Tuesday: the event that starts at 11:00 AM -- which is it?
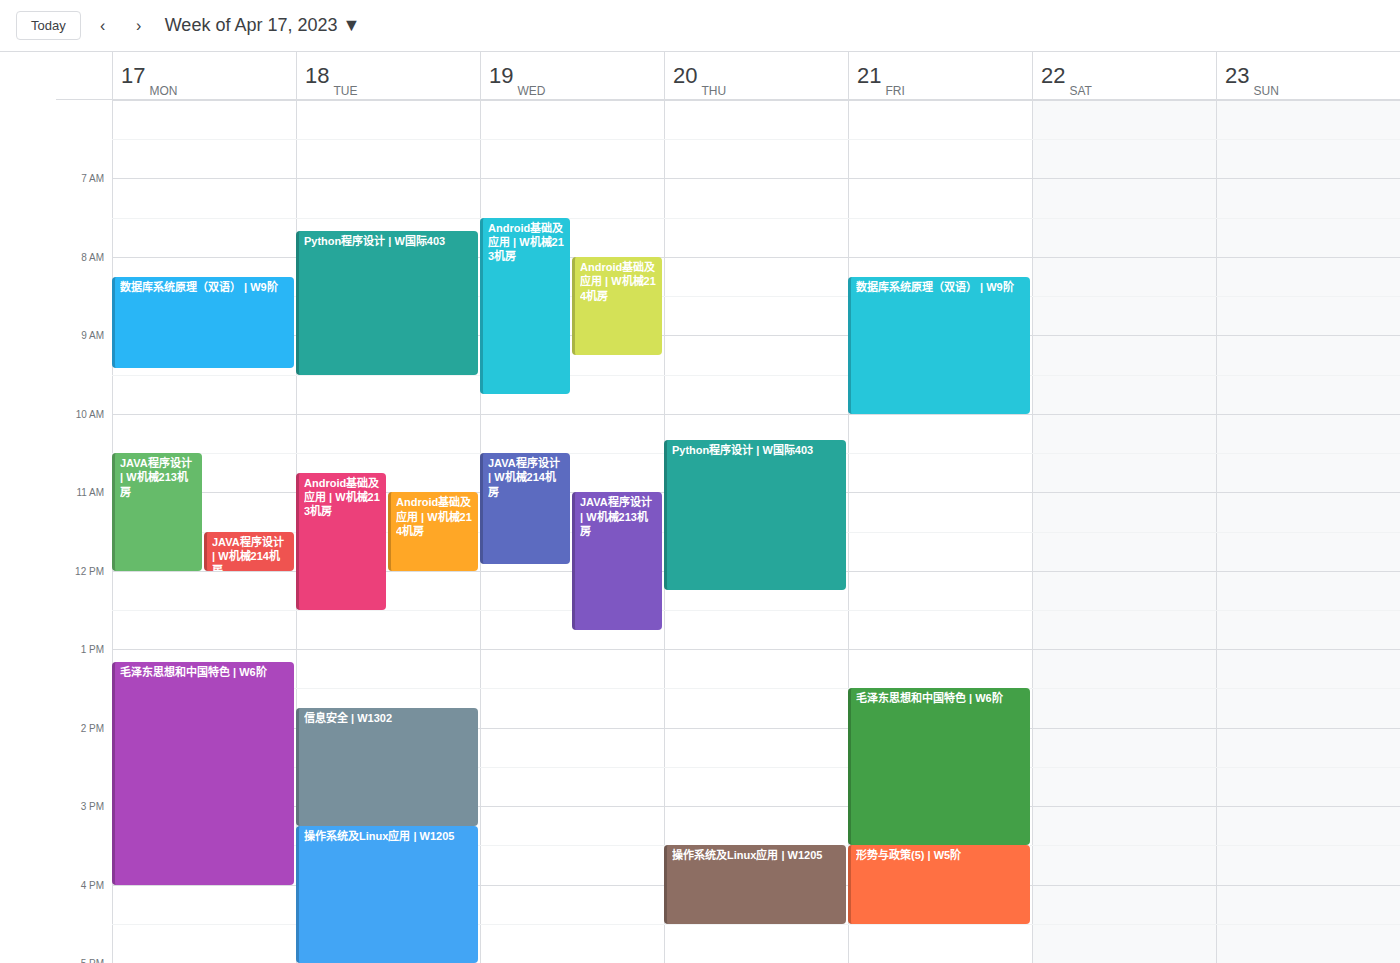
"Android基础及应用 | W机械214机房"